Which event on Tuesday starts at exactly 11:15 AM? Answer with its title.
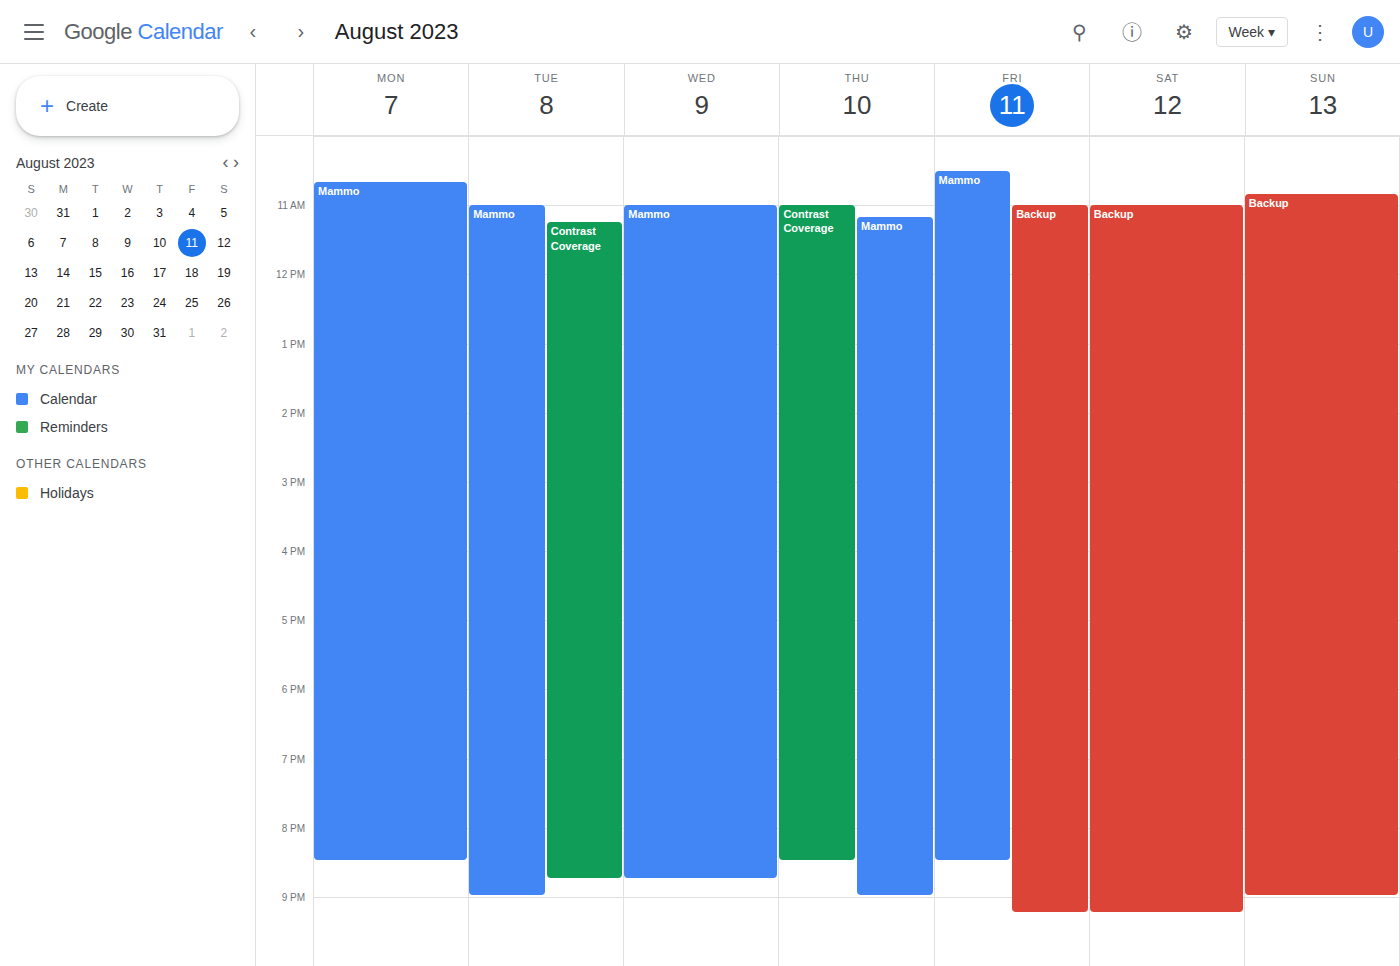
"Contrast Coverage"